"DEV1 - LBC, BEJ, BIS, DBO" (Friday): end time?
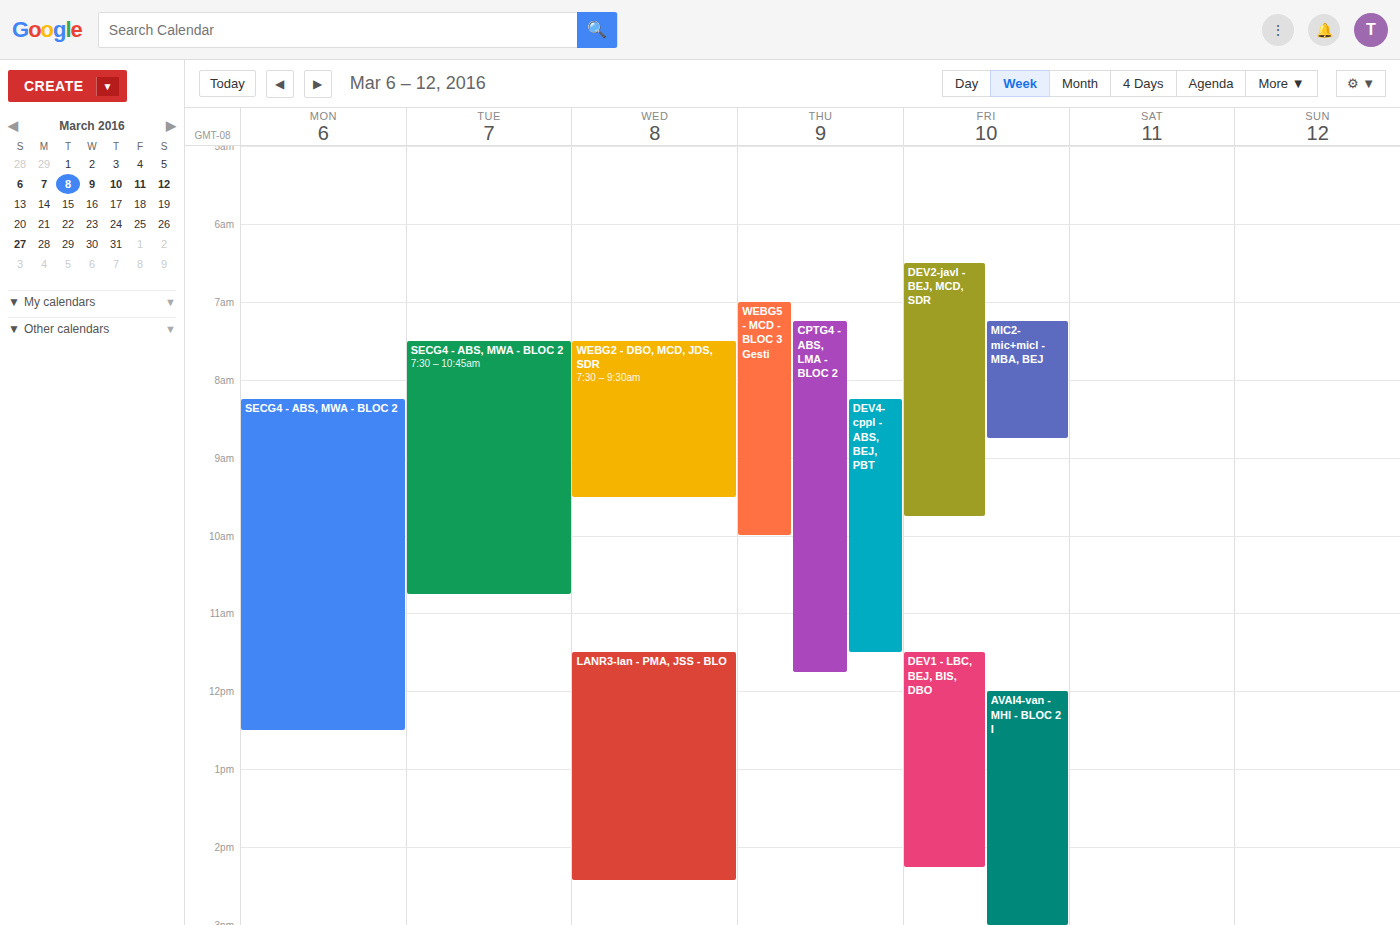
14:15